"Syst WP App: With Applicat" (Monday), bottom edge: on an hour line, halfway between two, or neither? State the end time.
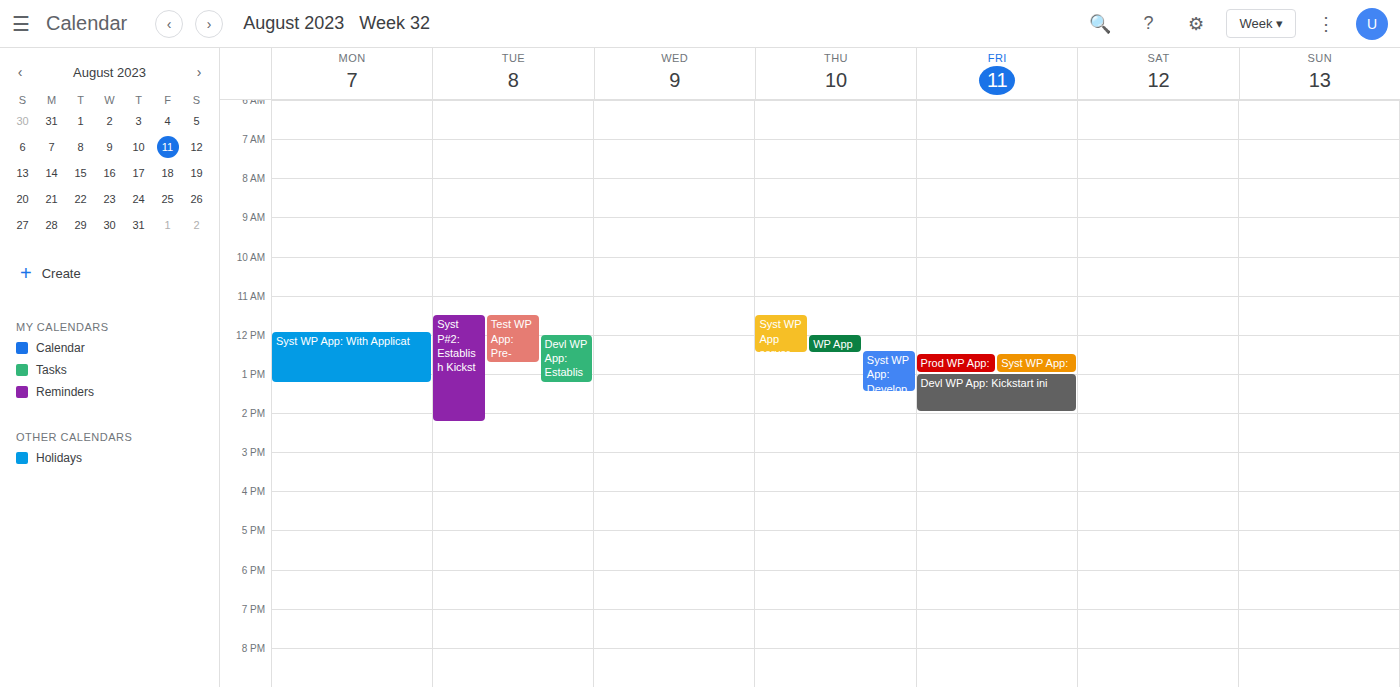
1:15 PM -- neither: a quarter of the way from the 1 PM line to the 2 PM line.